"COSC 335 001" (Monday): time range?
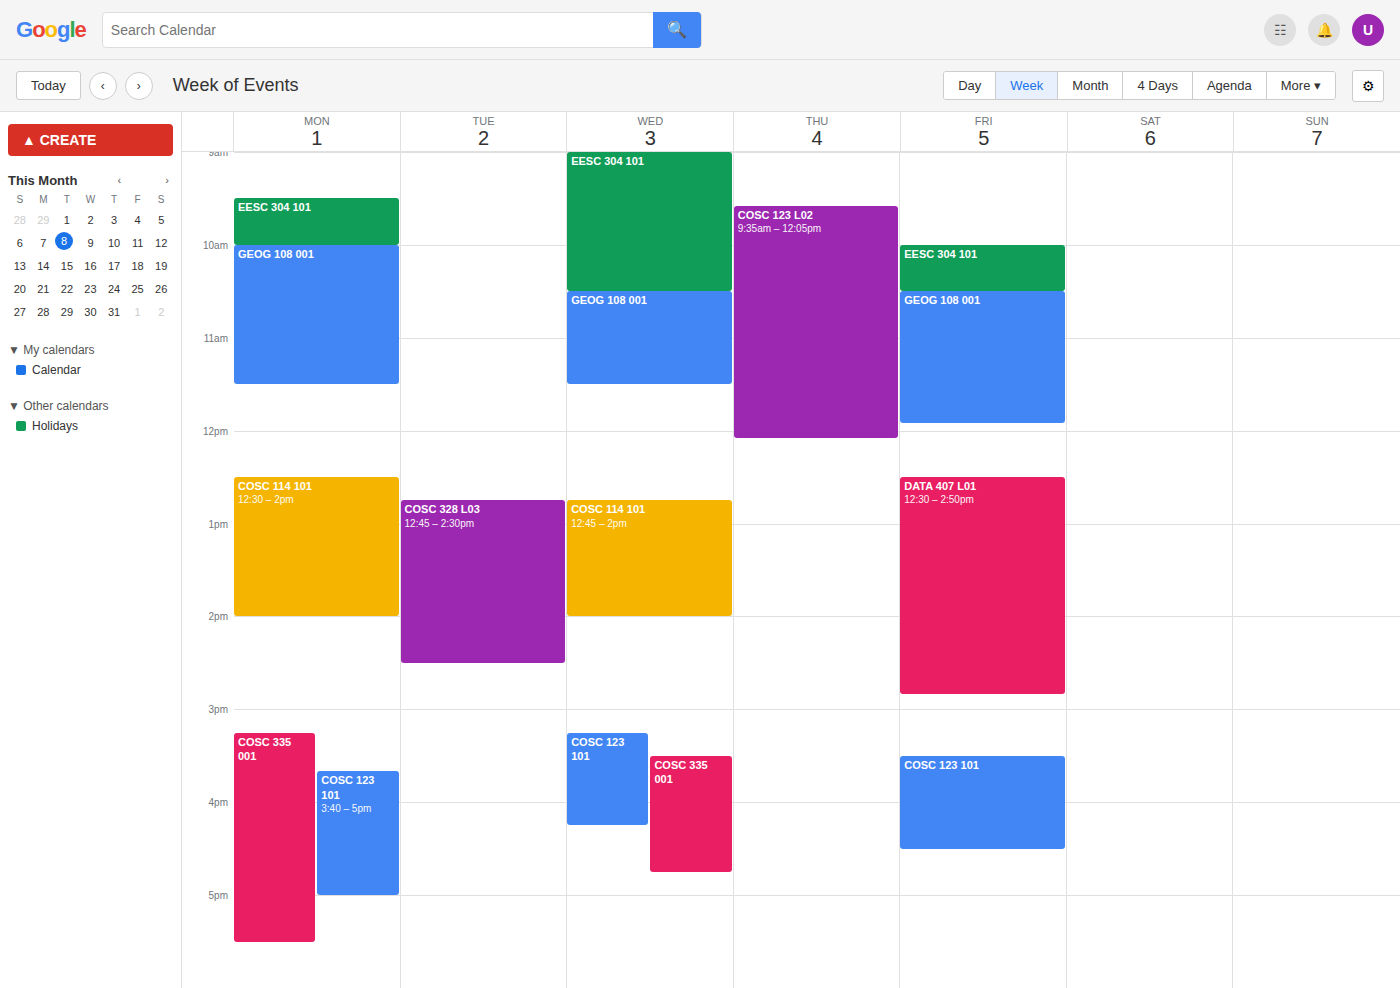
3:15 PM to 5:30 PM